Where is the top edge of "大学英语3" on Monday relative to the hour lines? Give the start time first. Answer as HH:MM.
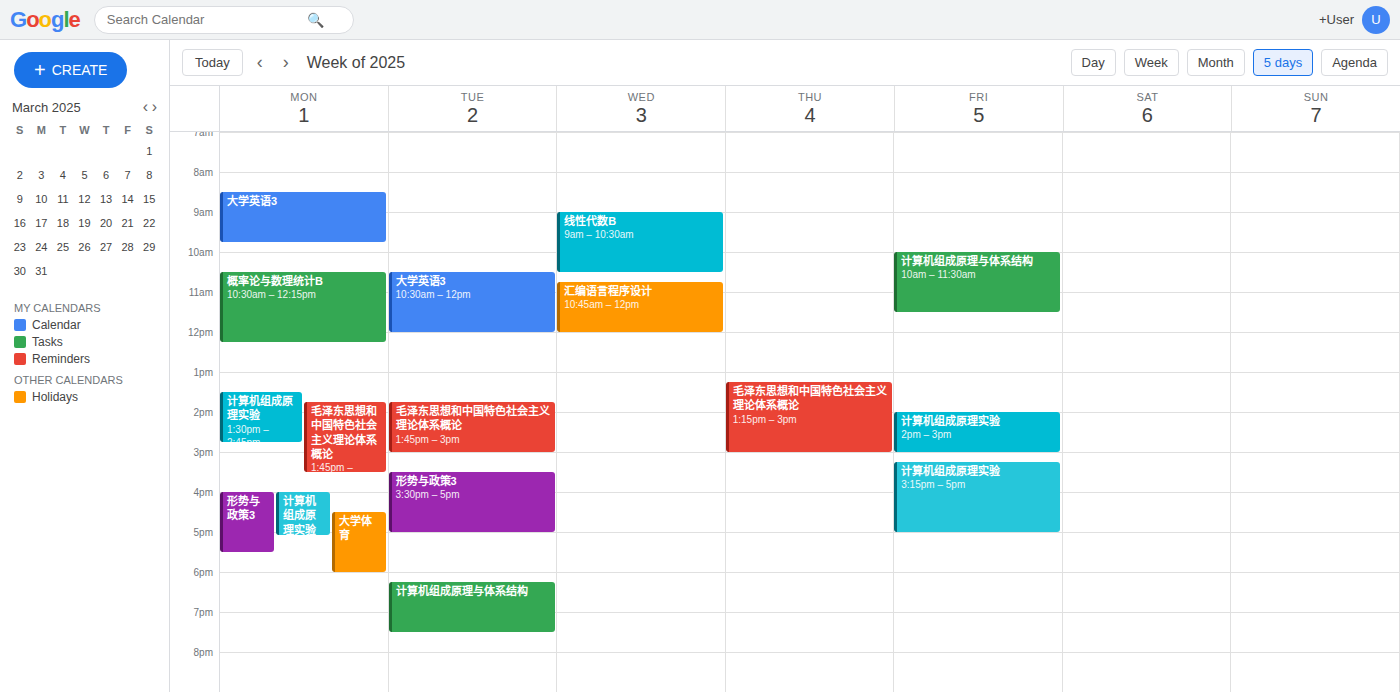
08:30 -- halfway between the 08:00 and 09:00 lines.